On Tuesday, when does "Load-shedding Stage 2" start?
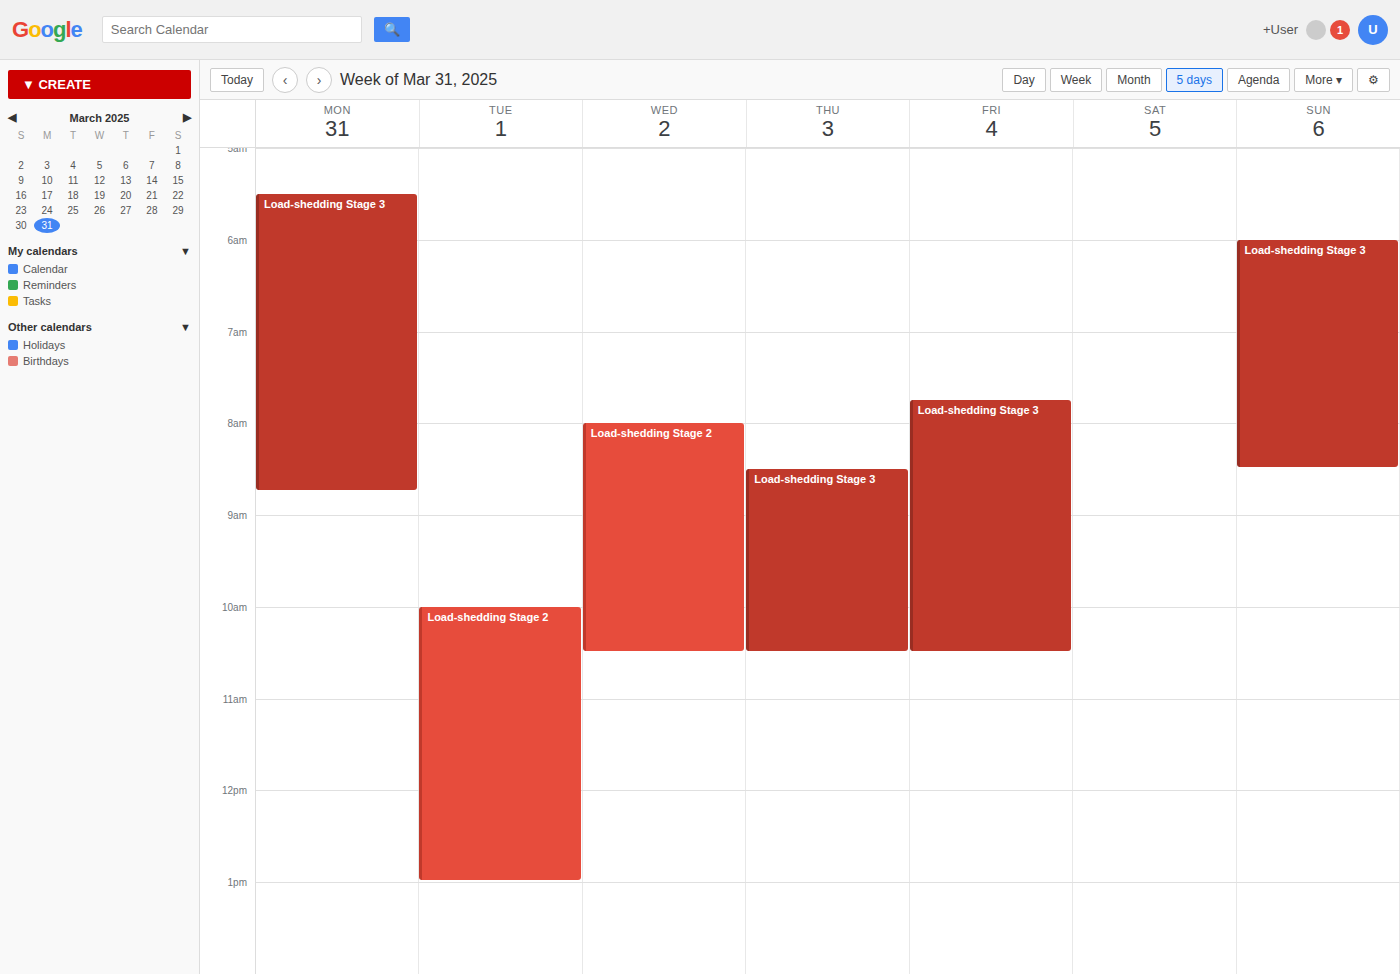
10:00 AM